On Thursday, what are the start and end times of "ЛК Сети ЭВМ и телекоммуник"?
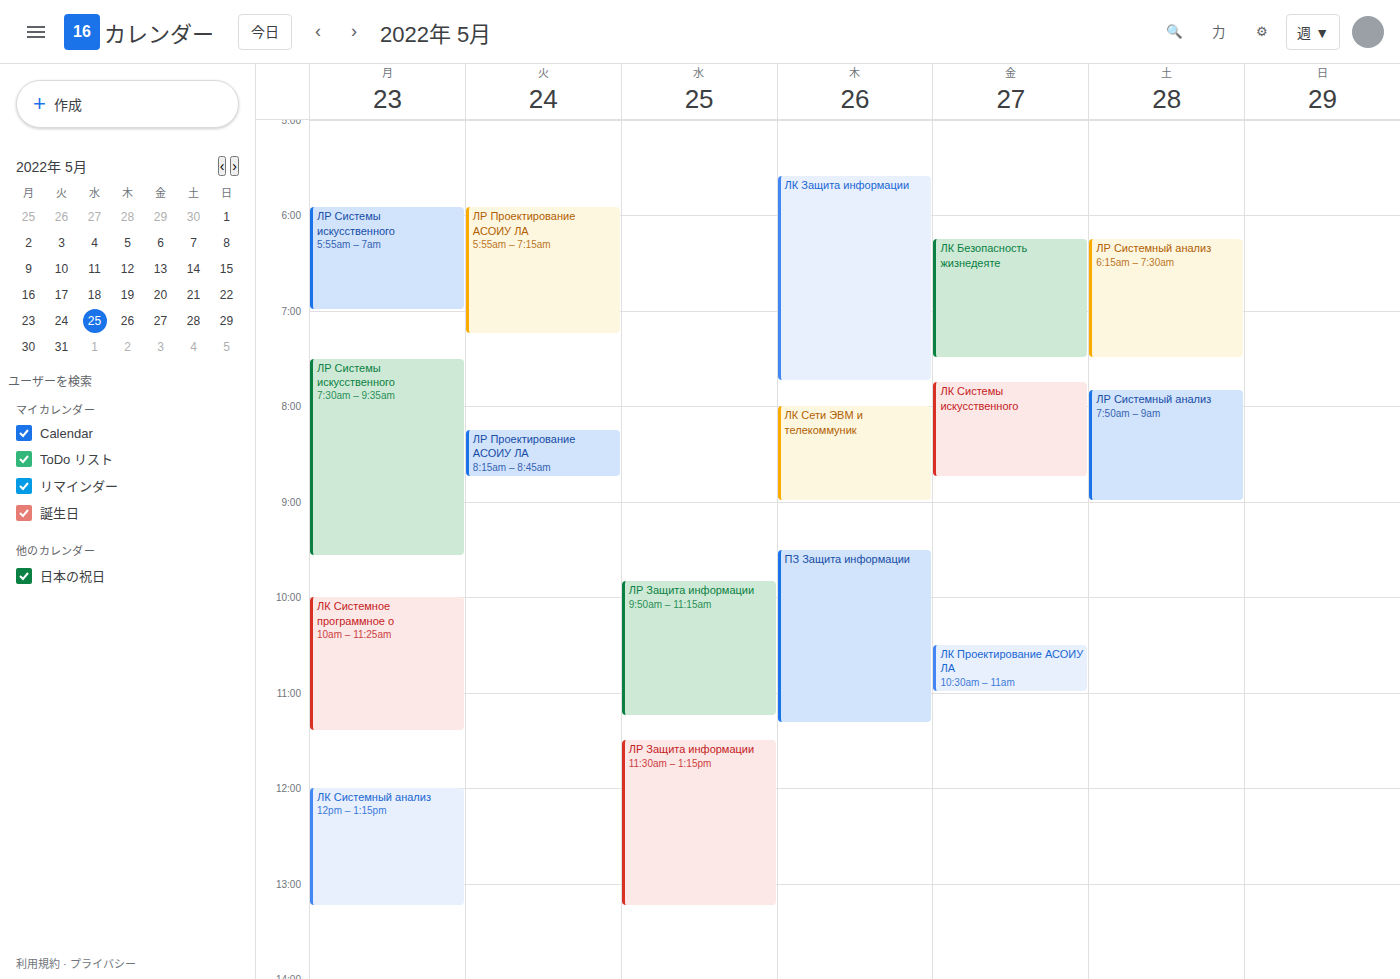
8:00 AM to 9:00 AM